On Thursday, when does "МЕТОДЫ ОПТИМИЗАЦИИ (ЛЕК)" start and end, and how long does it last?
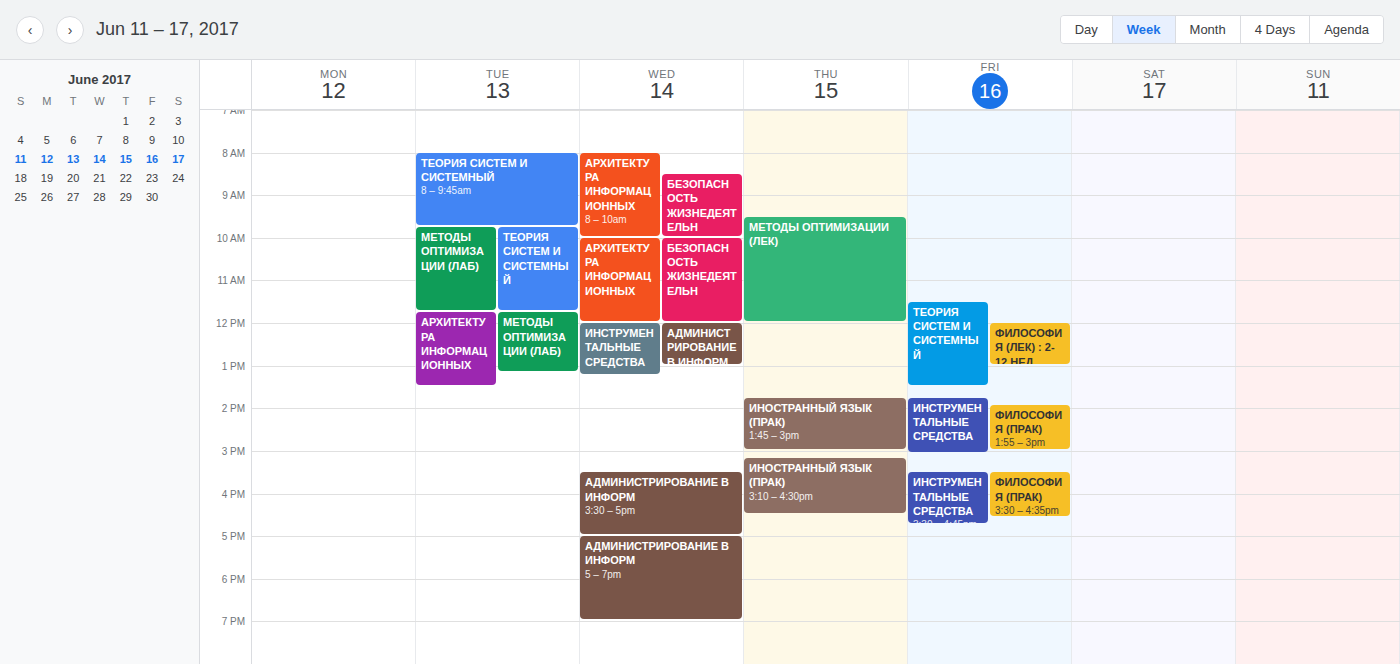
9:30 AM to 12:00 PM, 2 hours 30 minutes